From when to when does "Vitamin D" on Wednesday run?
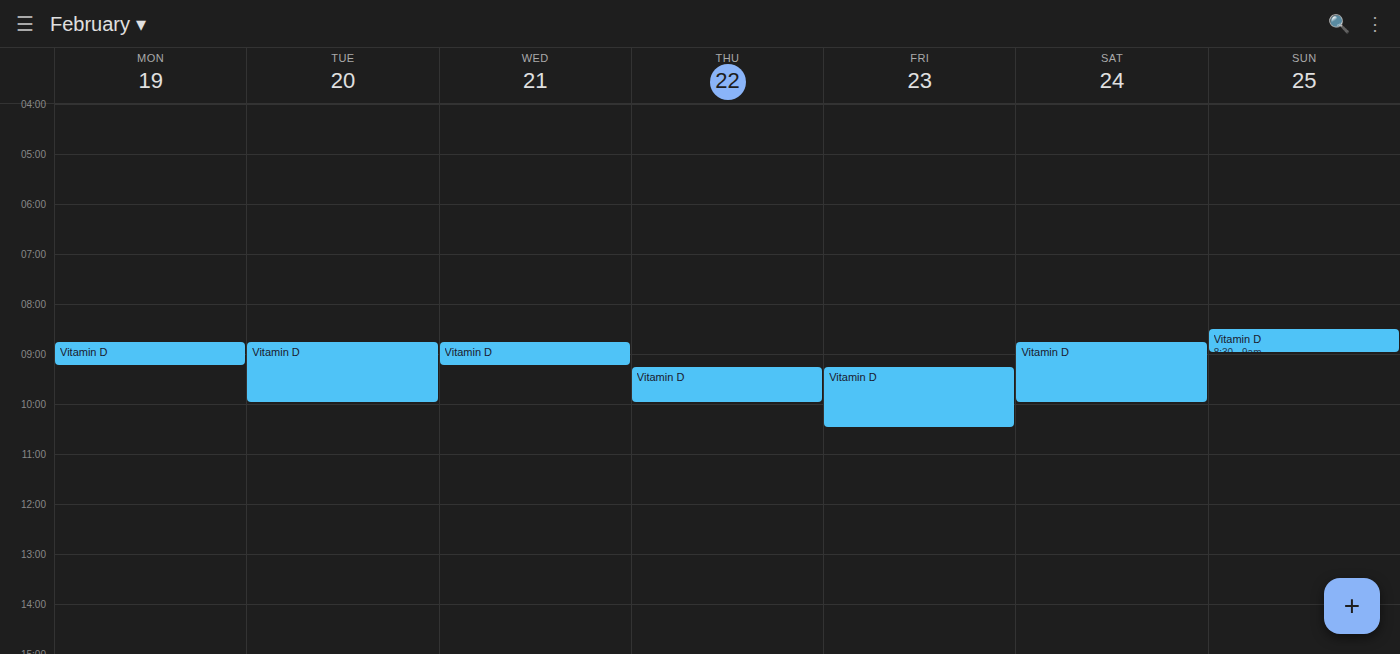
08:45 to 09:15